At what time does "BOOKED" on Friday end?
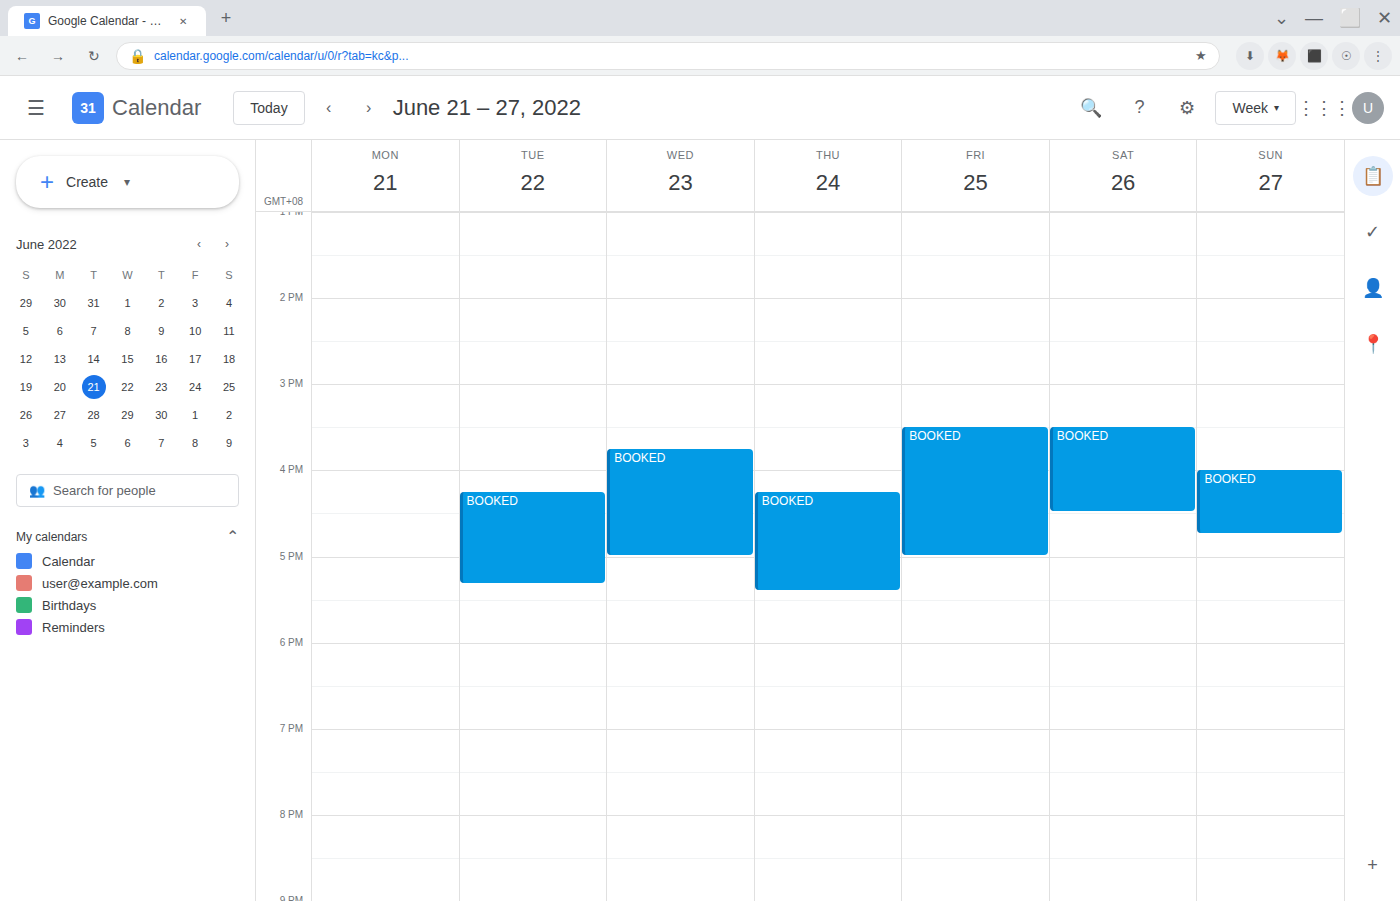
5:00 PM